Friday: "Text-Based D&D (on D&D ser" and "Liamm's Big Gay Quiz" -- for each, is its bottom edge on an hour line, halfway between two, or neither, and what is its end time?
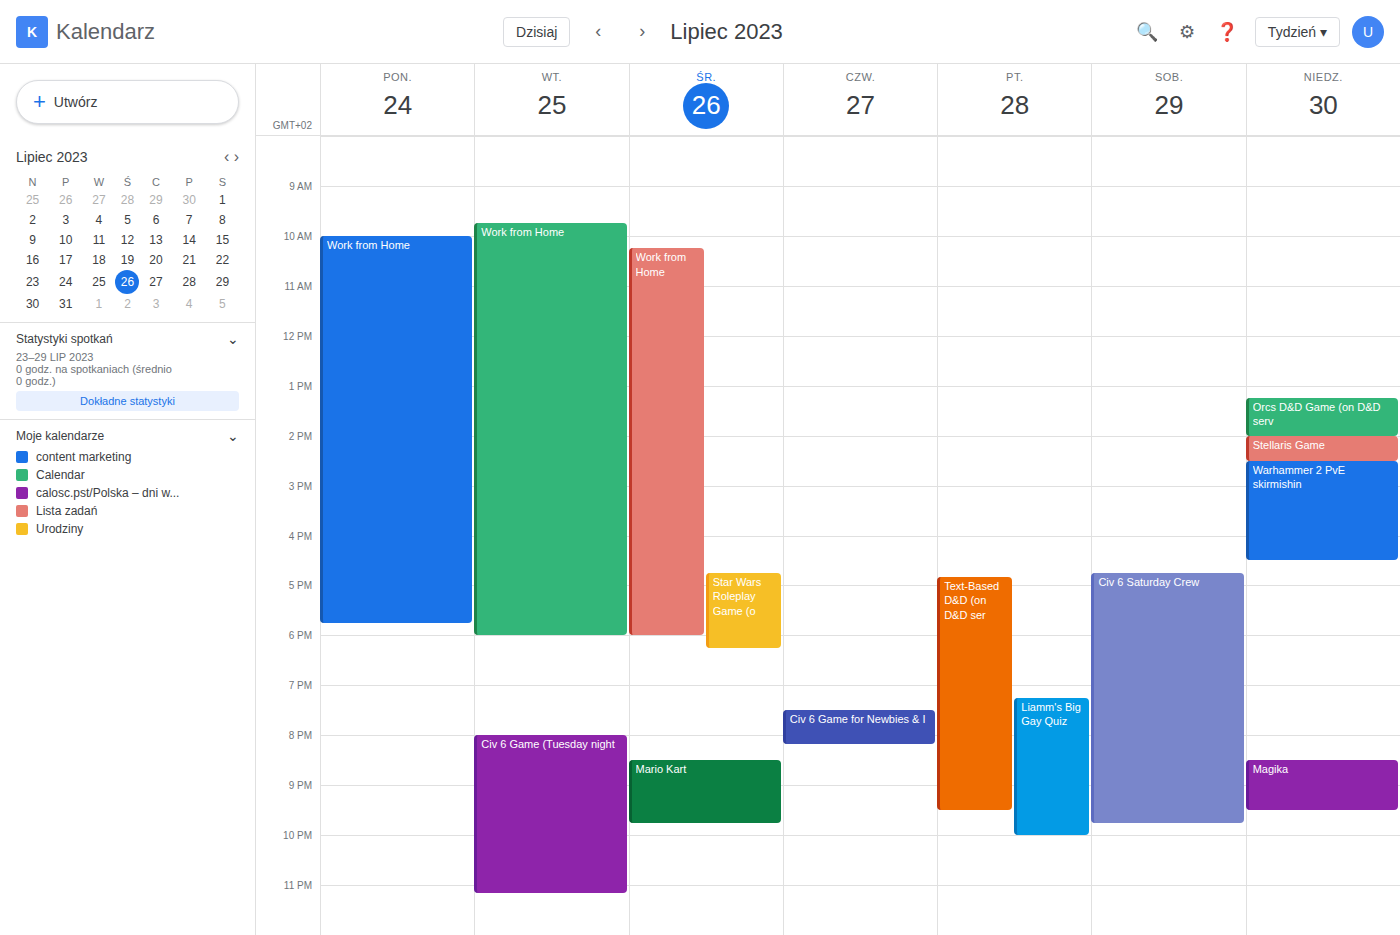
"Text-Based D&D (on D&D ser": 9:30 PM, halfway between the 9 PM and 10 PM lines. "Liamm's Big Gay Quiz": 10:00 PM, exactly on the 10 PM line.